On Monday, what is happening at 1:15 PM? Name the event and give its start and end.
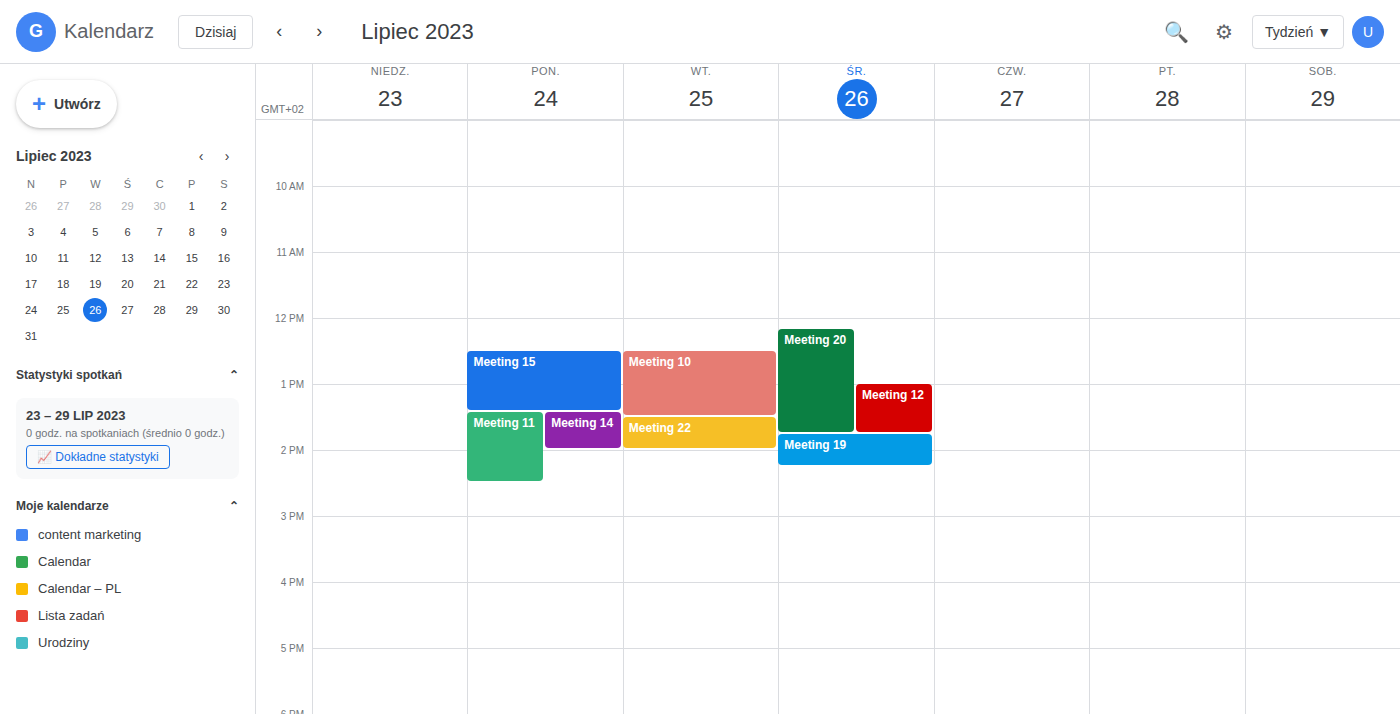
"Meeting 15", 12:30 PM to 1:25 PM